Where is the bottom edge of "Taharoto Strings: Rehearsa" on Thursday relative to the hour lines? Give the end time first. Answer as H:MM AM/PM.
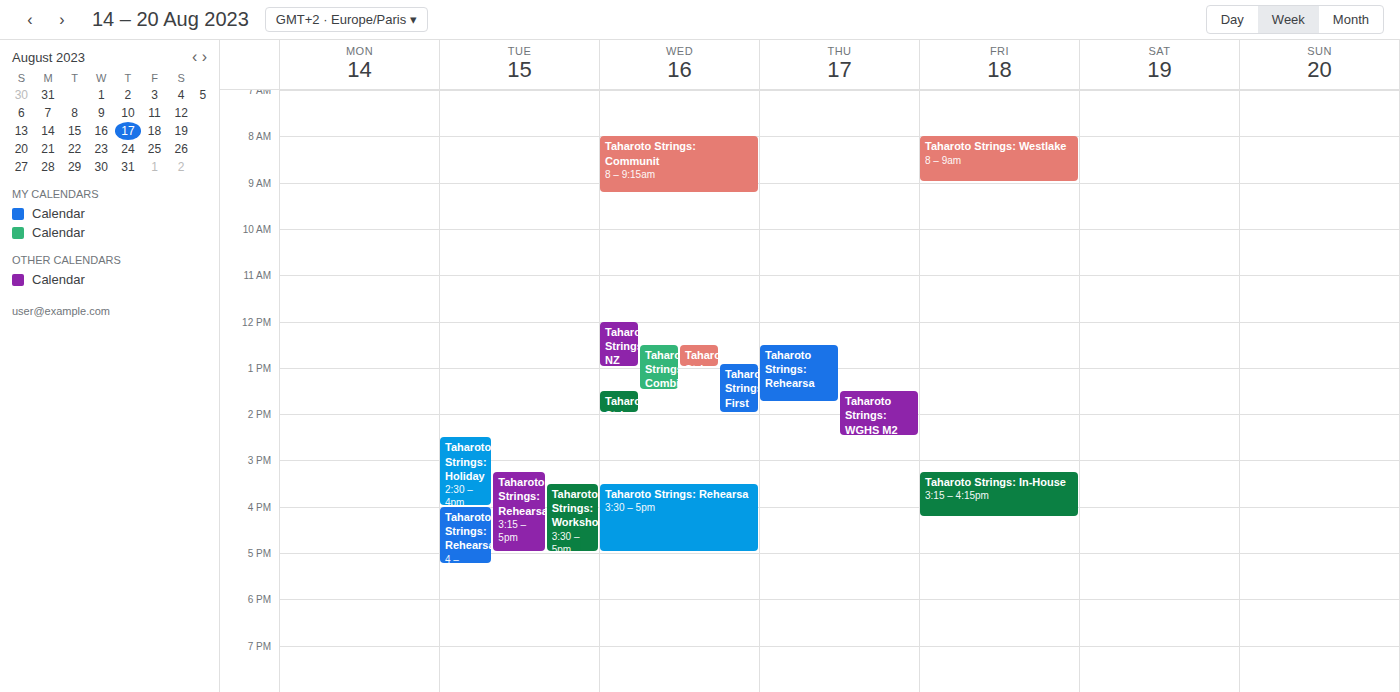
1:45 PM -- neither: three quarters of the way from the 1 PM line to the 2 PM line.